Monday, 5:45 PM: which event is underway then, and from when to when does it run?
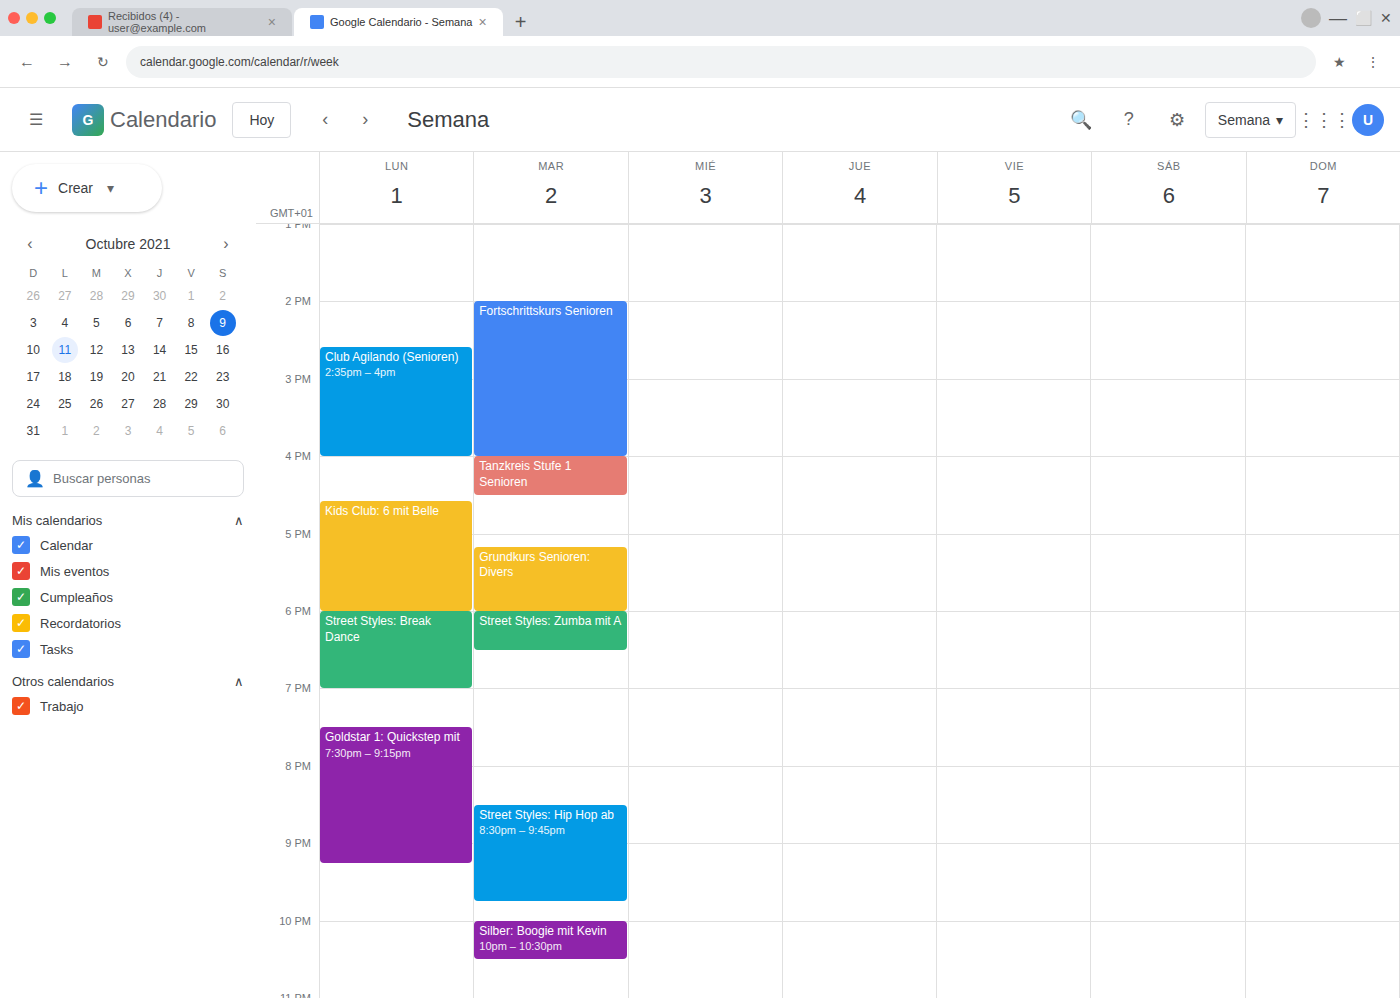
"Kids Club: 6 mit Belle", 4:35 PM to 6:00 PM